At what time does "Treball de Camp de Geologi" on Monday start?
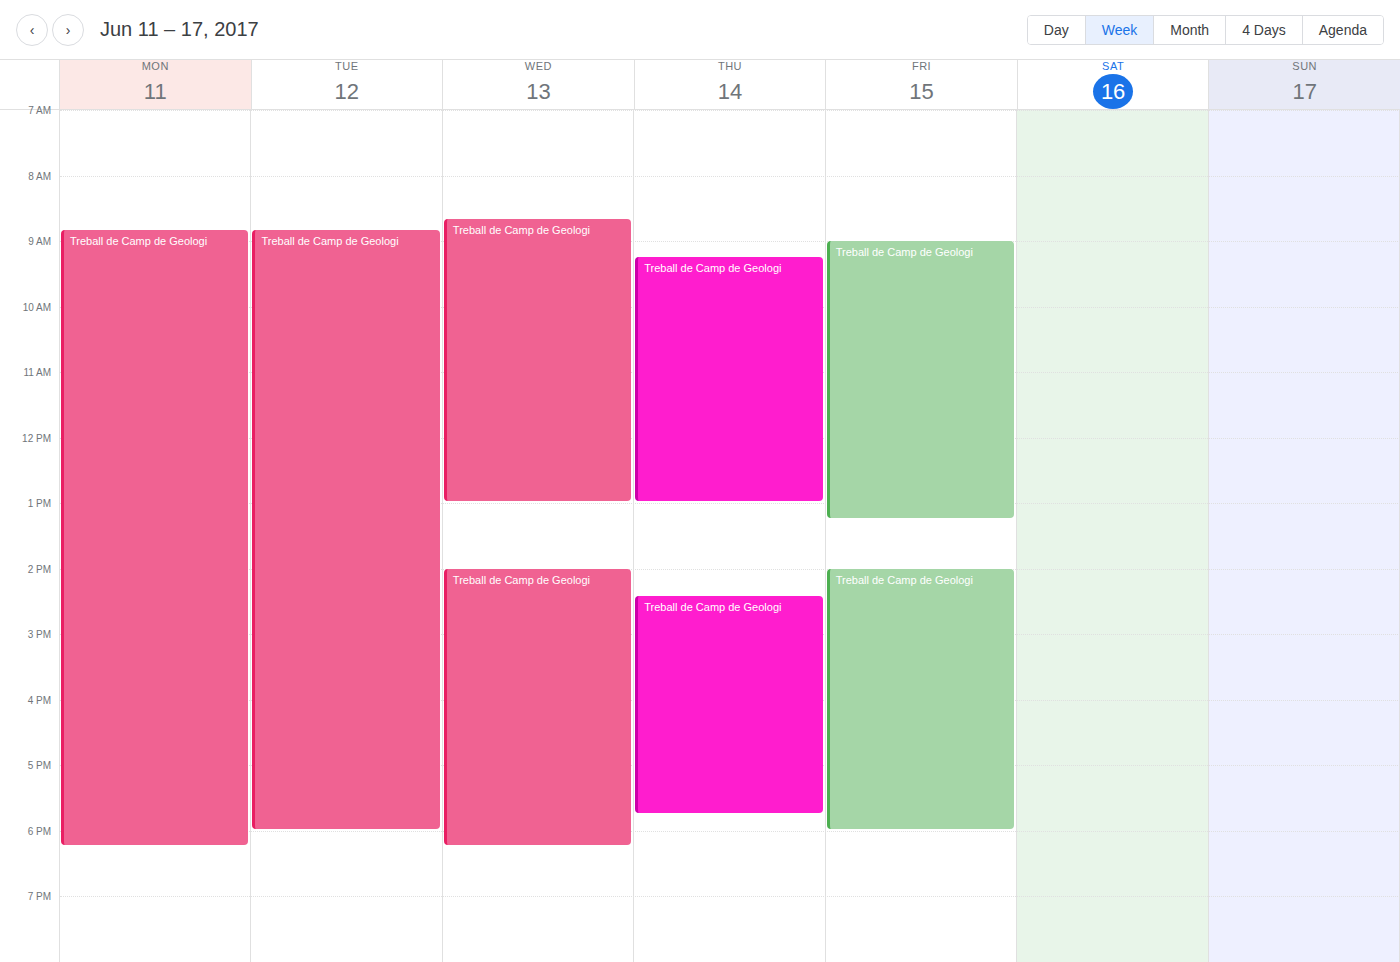
08:50